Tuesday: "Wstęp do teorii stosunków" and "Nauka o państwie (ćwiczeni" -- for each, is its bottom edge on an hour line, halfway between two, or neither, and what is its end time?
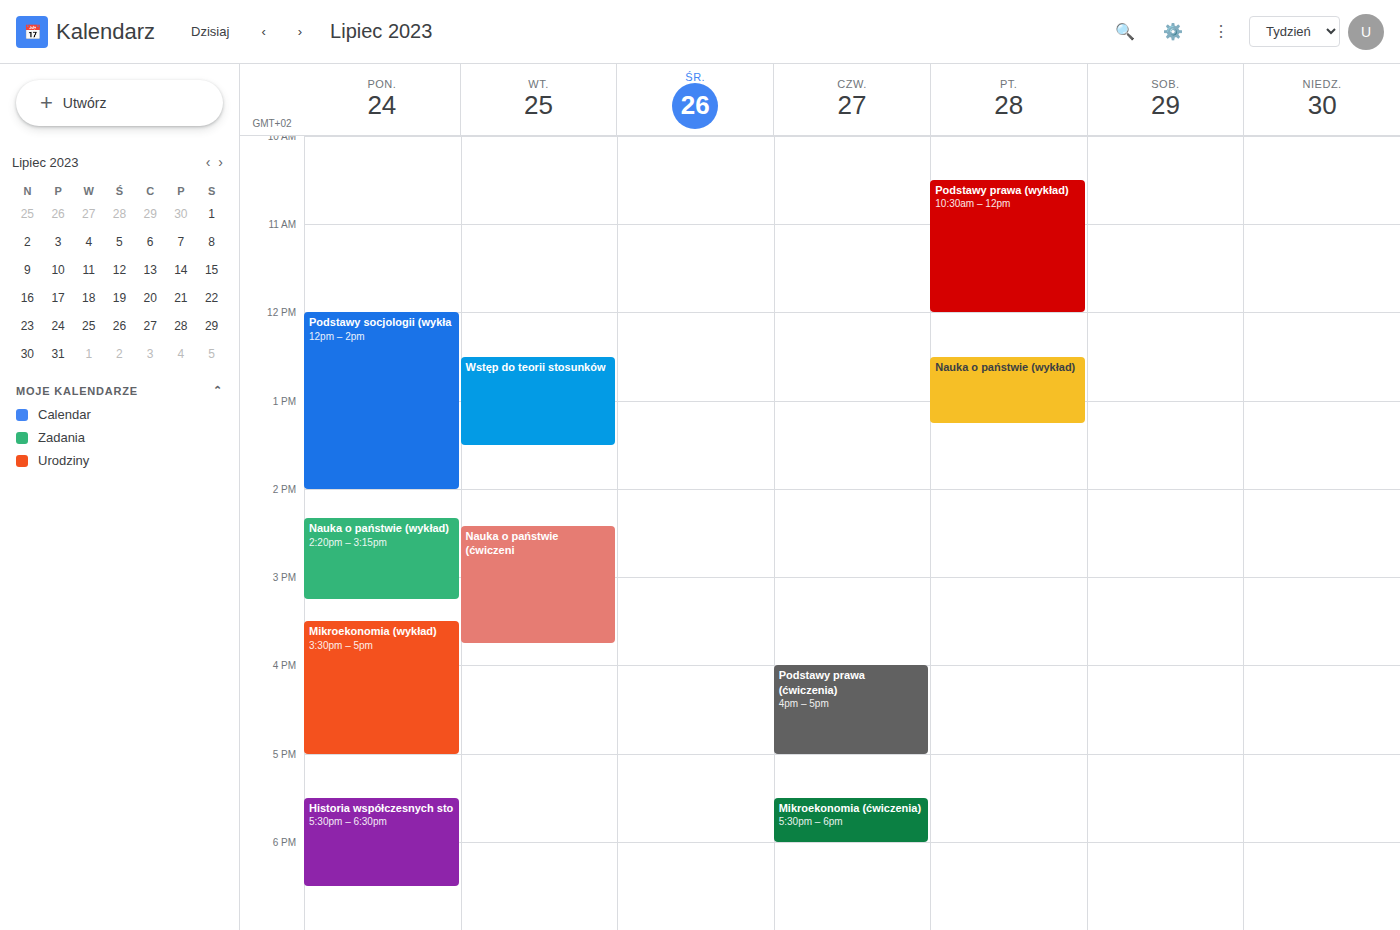
"Wstęp do teorii stosunków": 1:30 PM, halfway between the 1 PM and 2 PM lines. "Nauka o państwie (ćwiczeni": 3:45 PM, neither: three quarters of the way from the 3 PM line to the 4 PM line.